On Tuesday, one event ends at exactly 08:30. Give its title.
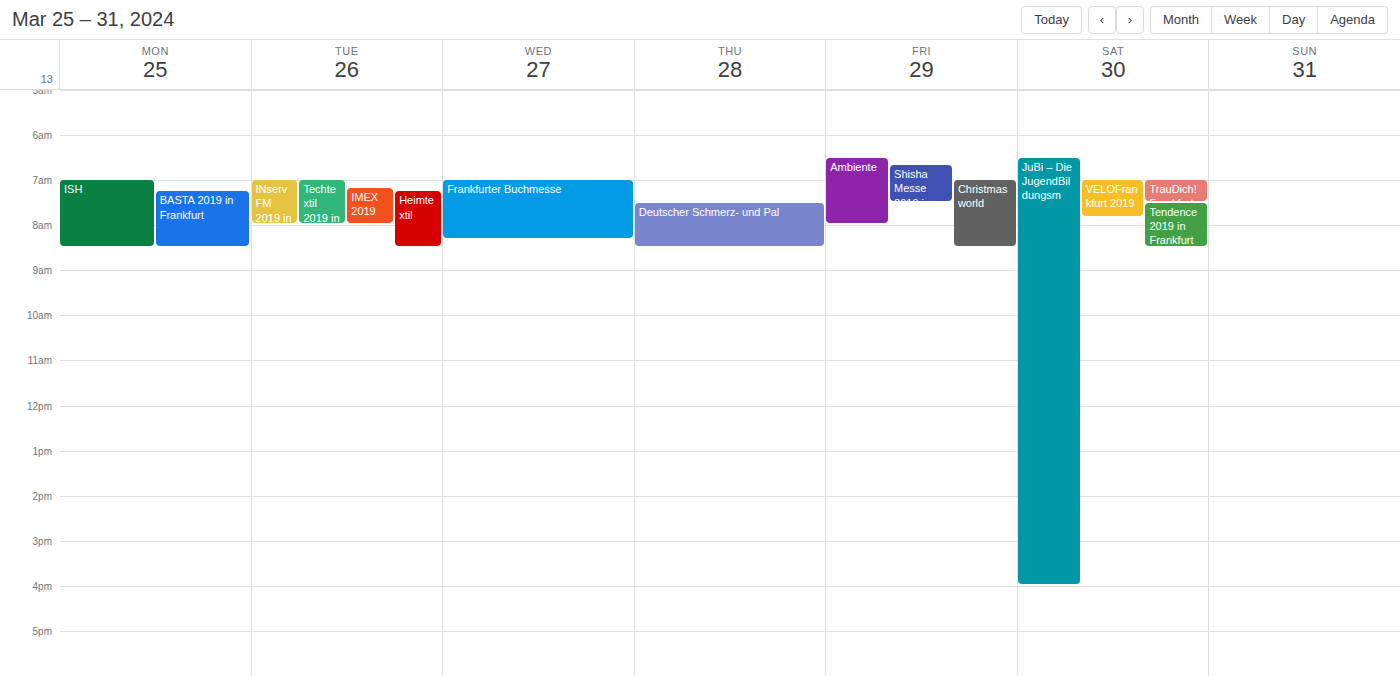
"Heimtextil"